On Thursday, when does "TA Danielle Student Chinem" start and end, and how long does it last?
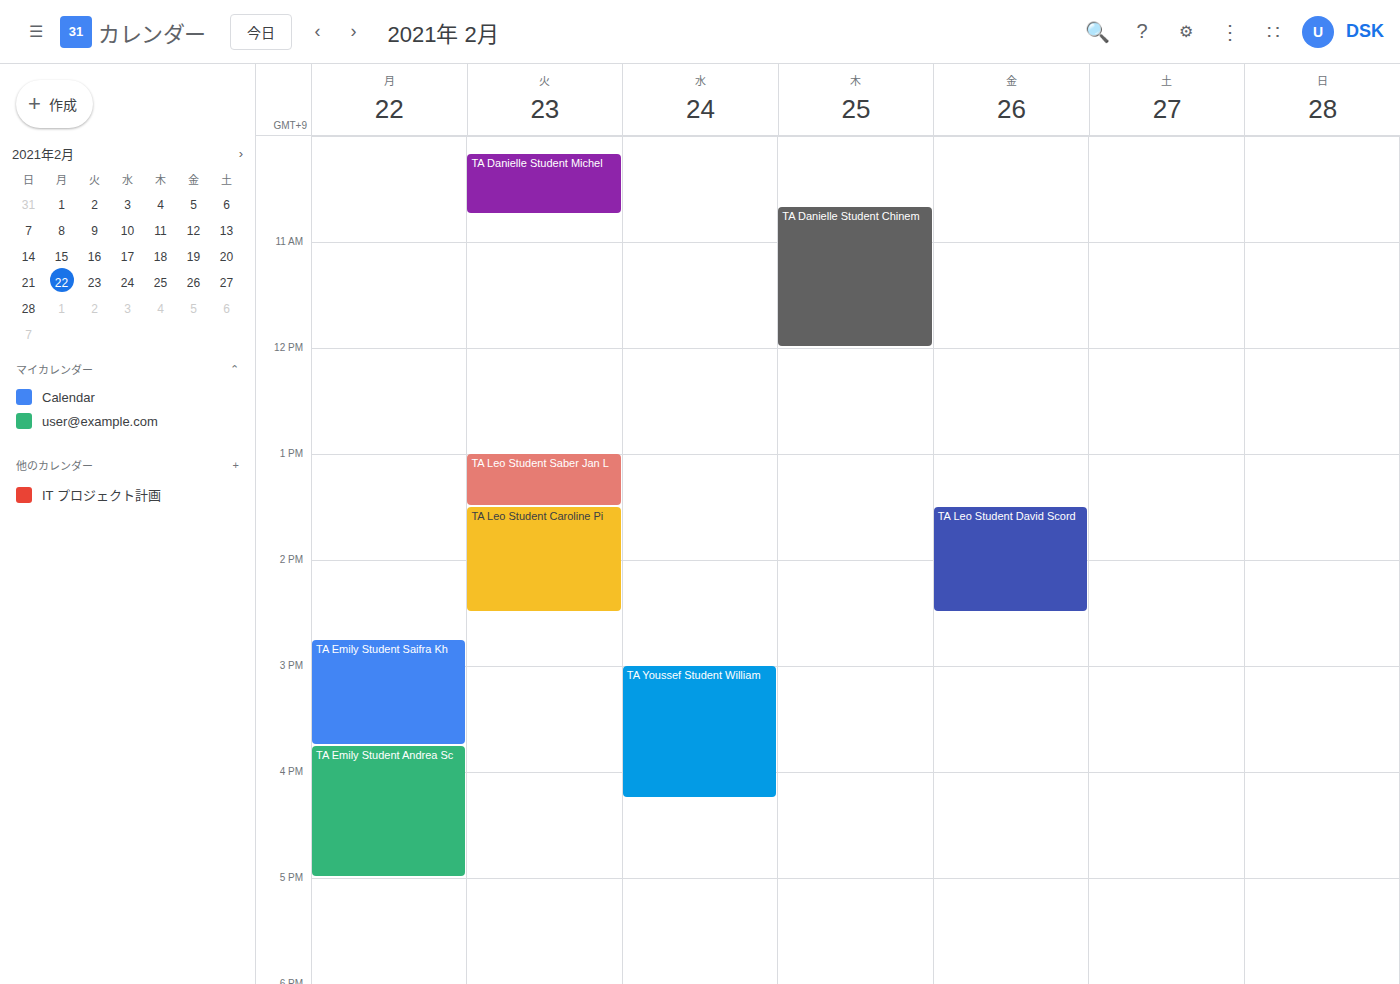
10:40 AM to 12:00 PM, 1 hour 20 minutes